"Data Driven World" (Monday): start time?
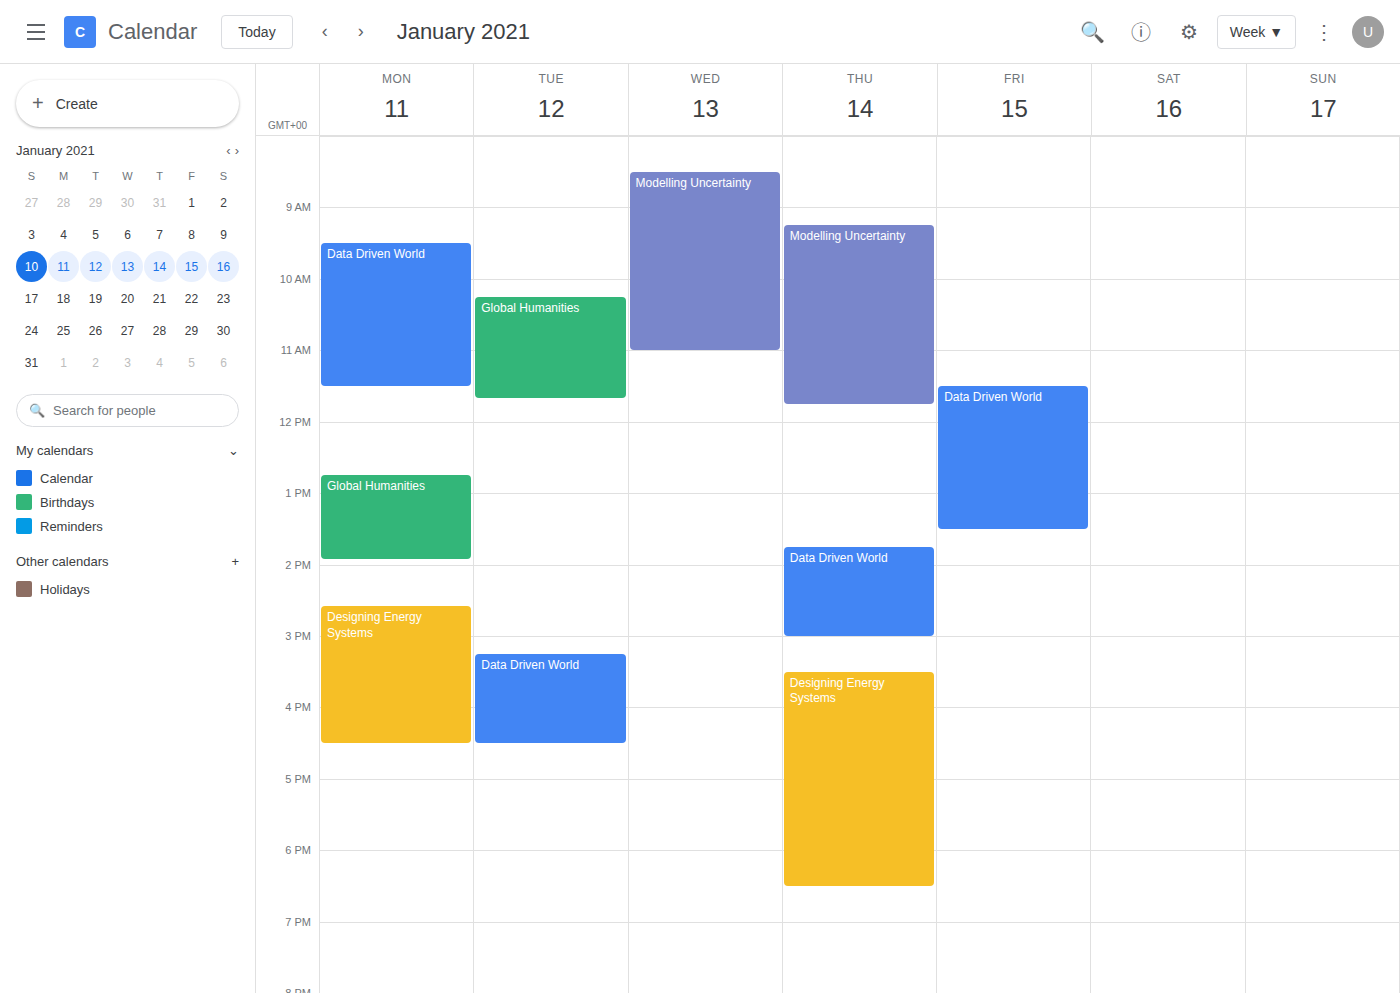
9:30 AM